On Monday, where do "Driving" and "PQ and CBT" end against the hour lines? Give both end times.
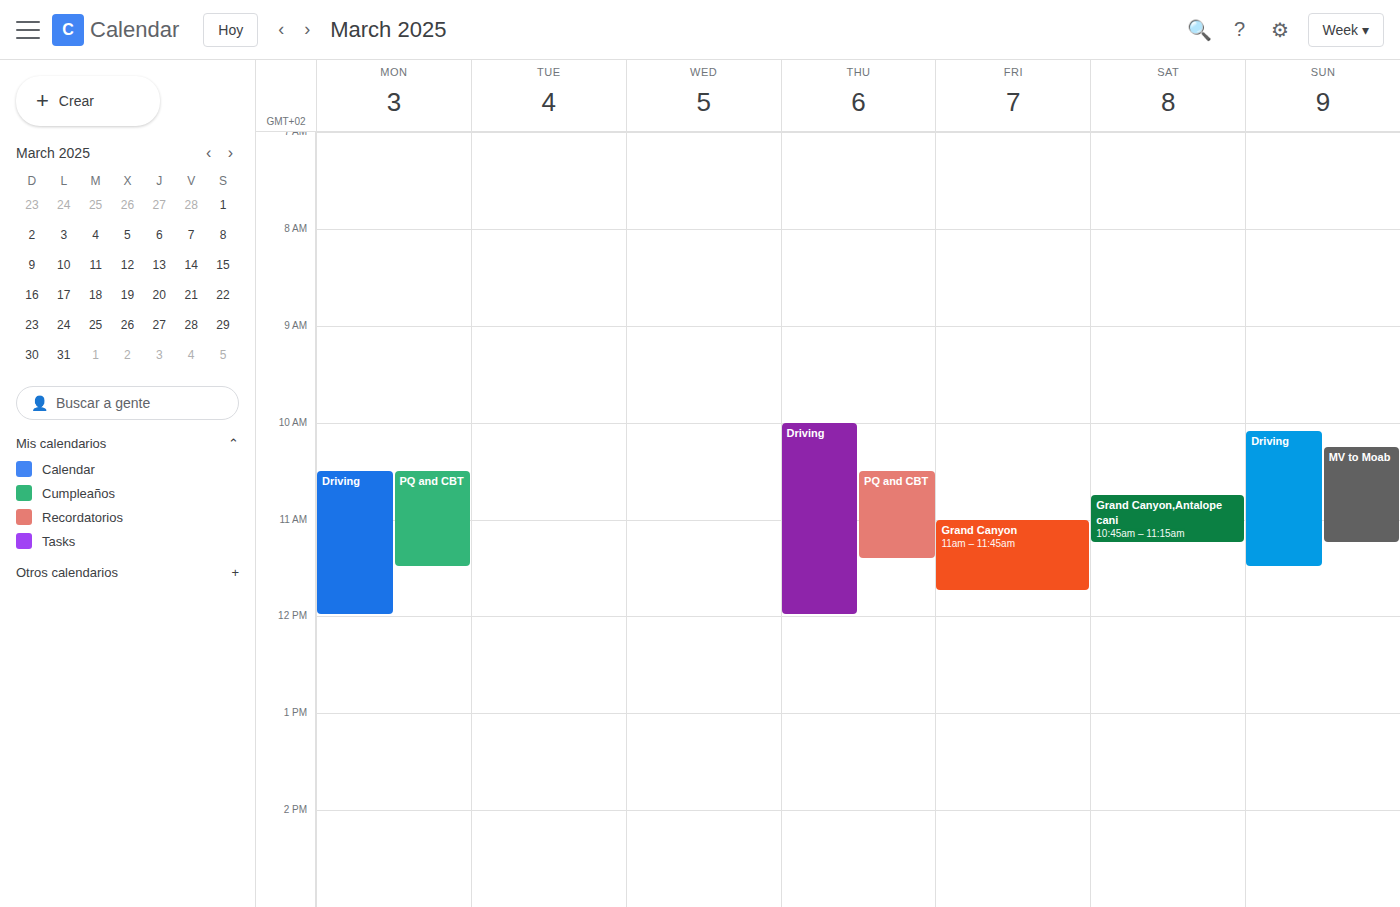
"Driving": 12:00 PM, exactly on the 12 PM line. "PQ and CBT": 11:30 AM, halfway between the 11 AM and 12 PM lines.